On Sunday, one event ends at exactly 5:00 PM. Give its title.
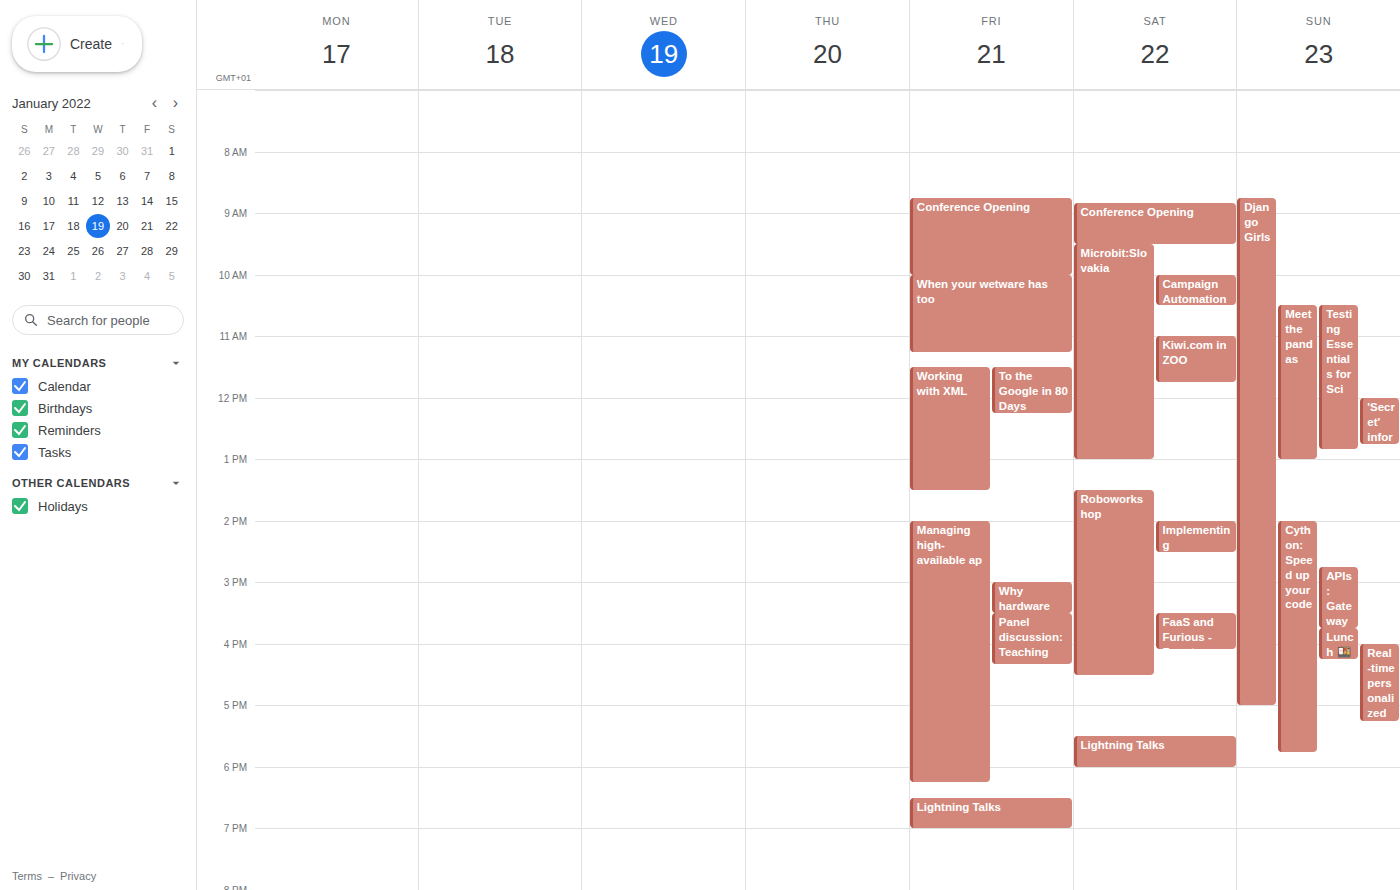
"Django Girls"